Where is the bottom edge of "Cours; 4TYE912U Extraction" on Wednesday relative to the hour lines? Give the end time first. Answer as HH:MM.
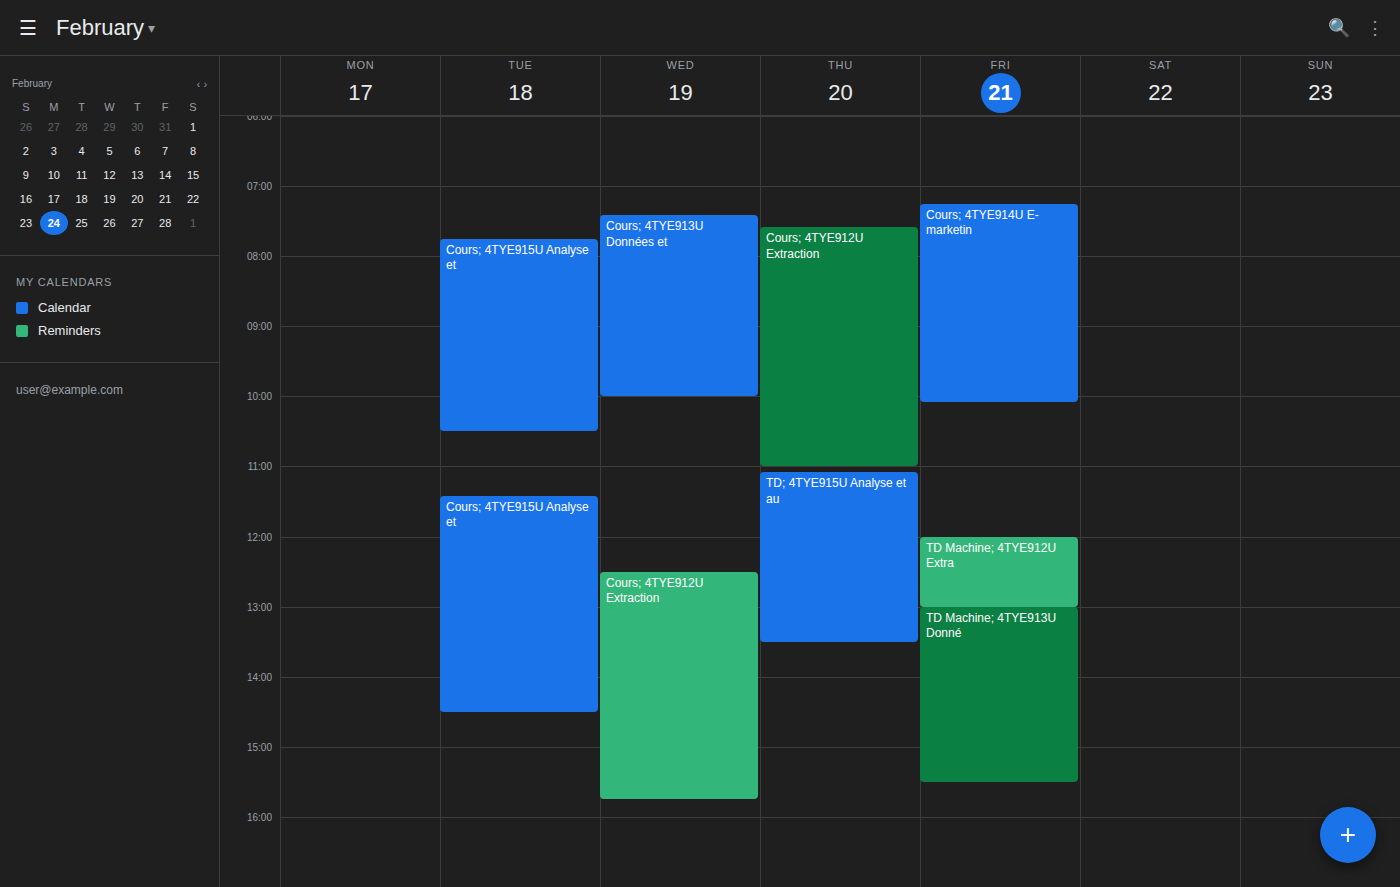
15:45 -- neither: three quarters of the way from the 15:00 line to the 16:00 line.